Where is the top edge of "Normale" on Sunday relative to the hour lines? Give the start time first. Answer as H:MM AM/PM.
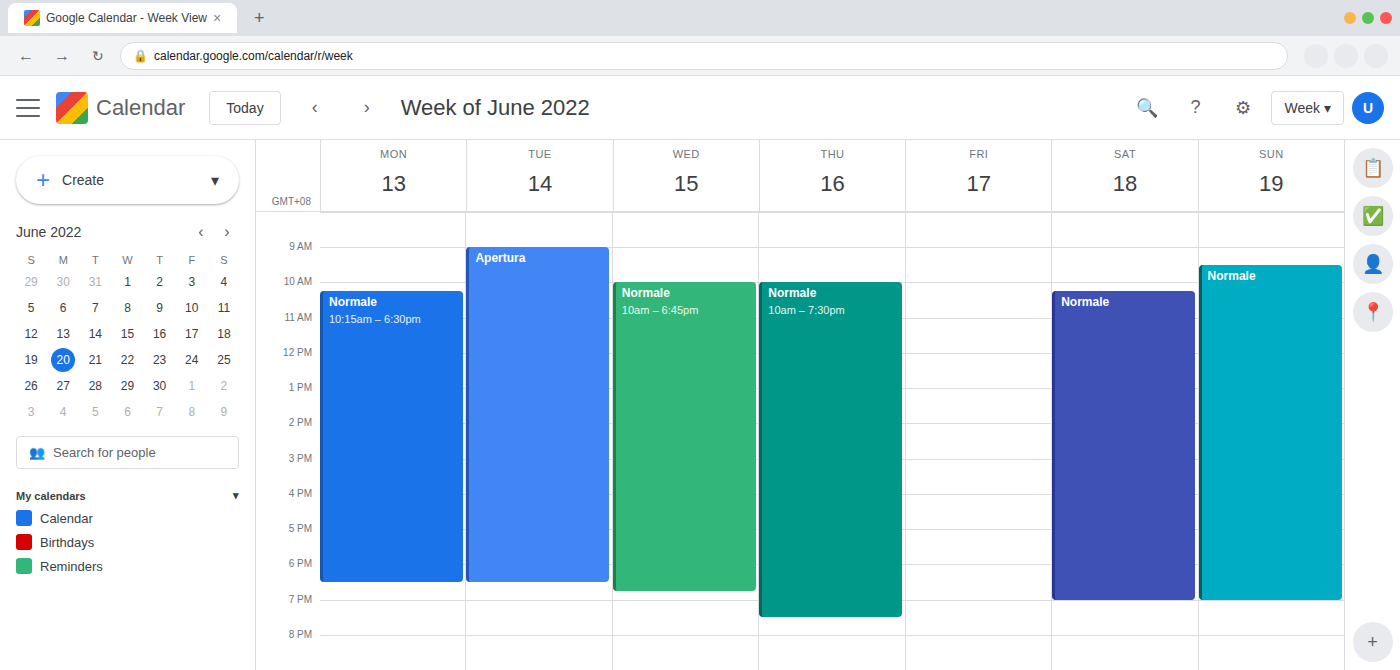
9:30 AM -- halfway between the 9 AM and 10 AM lines.